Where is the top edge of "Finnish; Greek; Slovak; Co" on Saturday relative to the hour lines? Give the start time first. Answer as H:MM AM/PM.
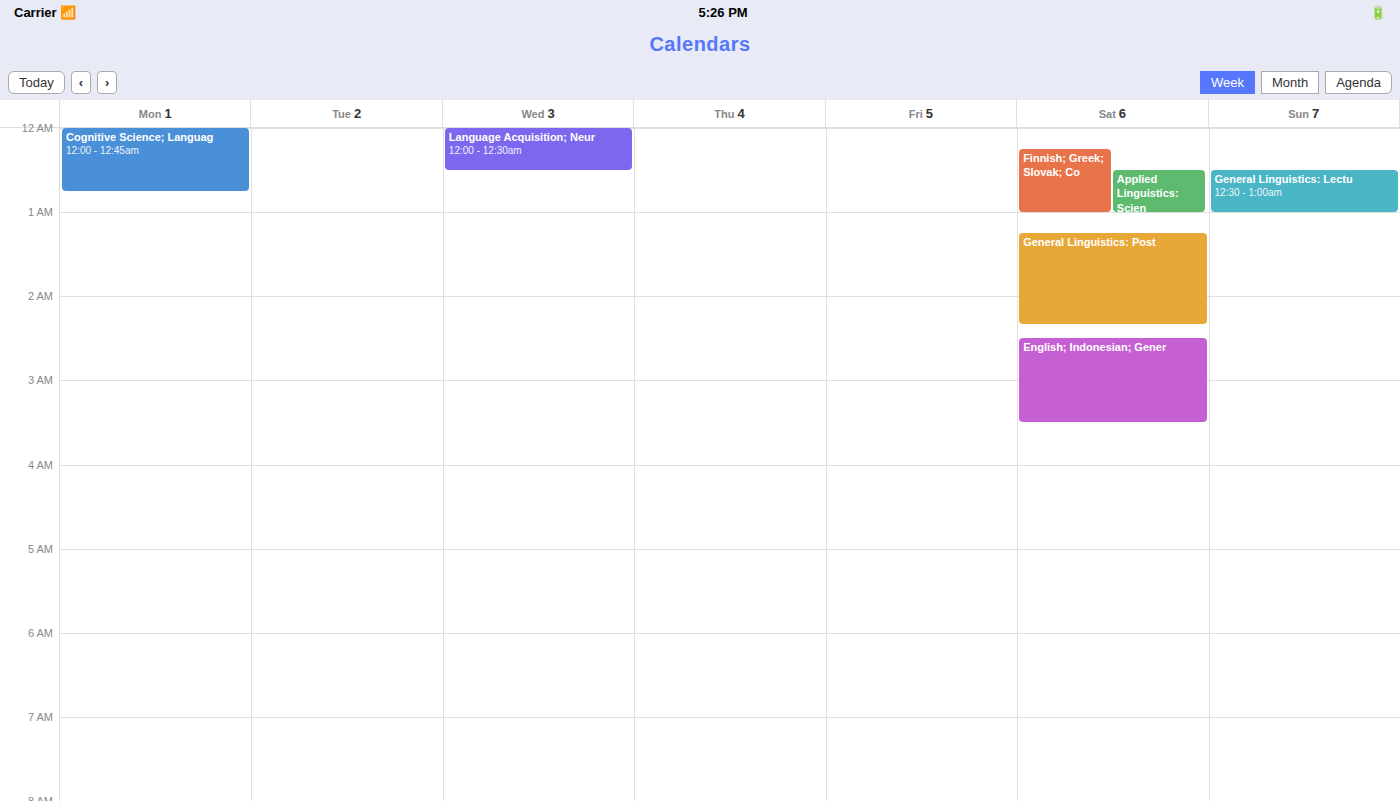
12:15 AM -- neither: a quarter of the way from the 12 AM line to the 1 AM line.